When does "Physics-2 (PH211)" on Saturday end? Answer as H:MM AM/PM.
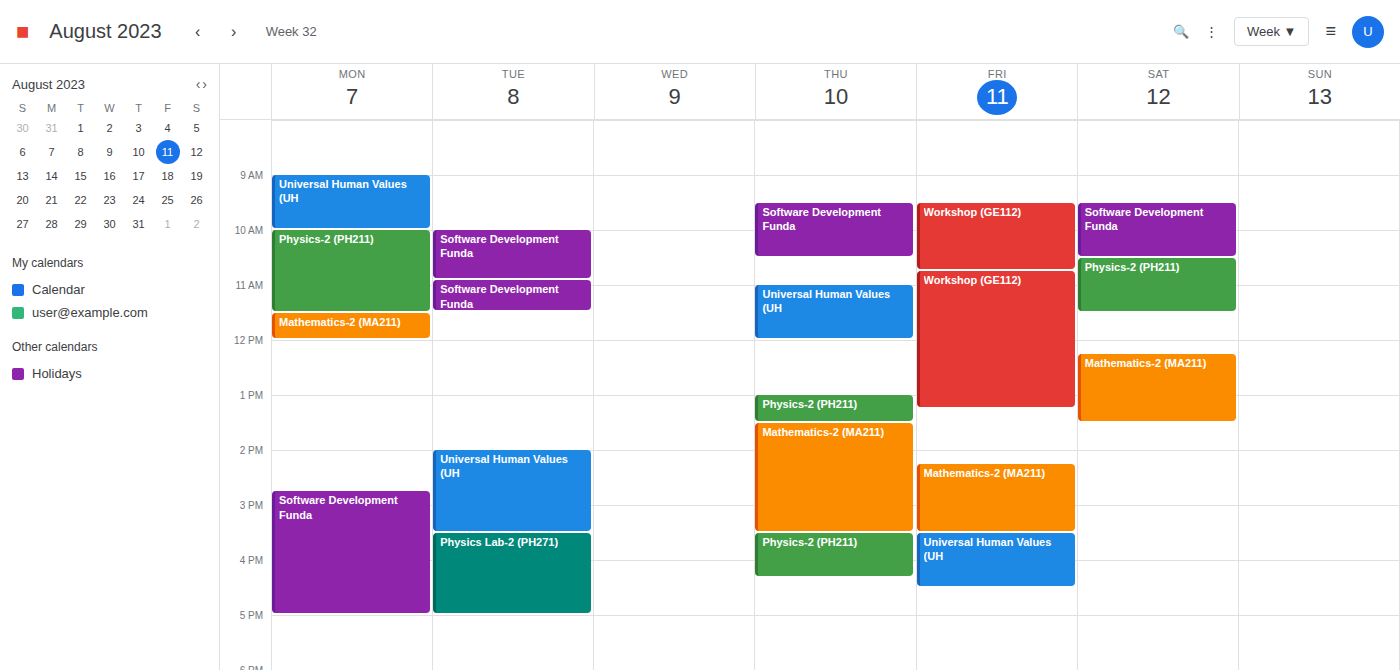
11:30 AM